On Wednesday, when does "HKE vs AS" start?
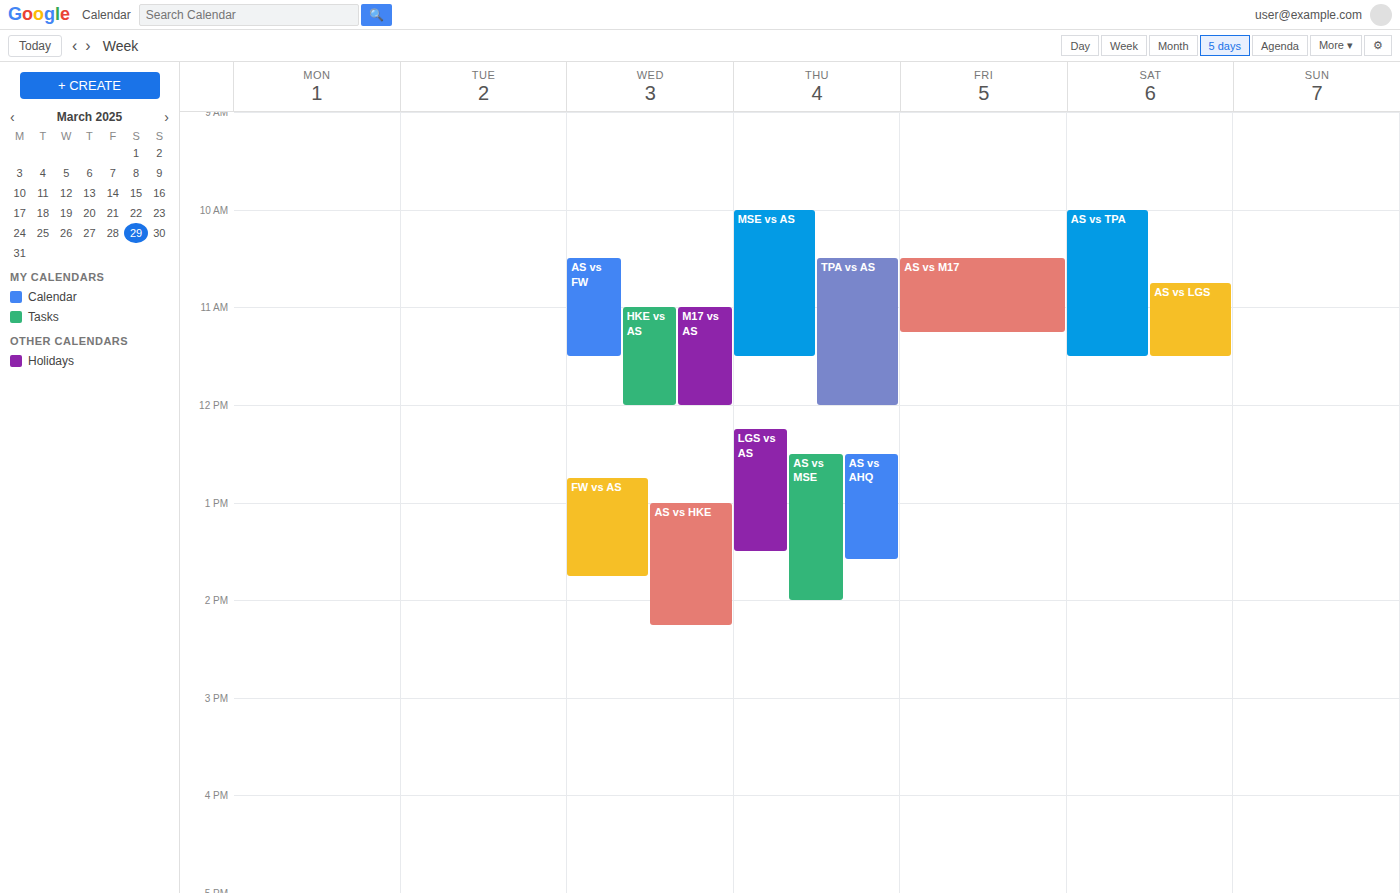
11:00 AM